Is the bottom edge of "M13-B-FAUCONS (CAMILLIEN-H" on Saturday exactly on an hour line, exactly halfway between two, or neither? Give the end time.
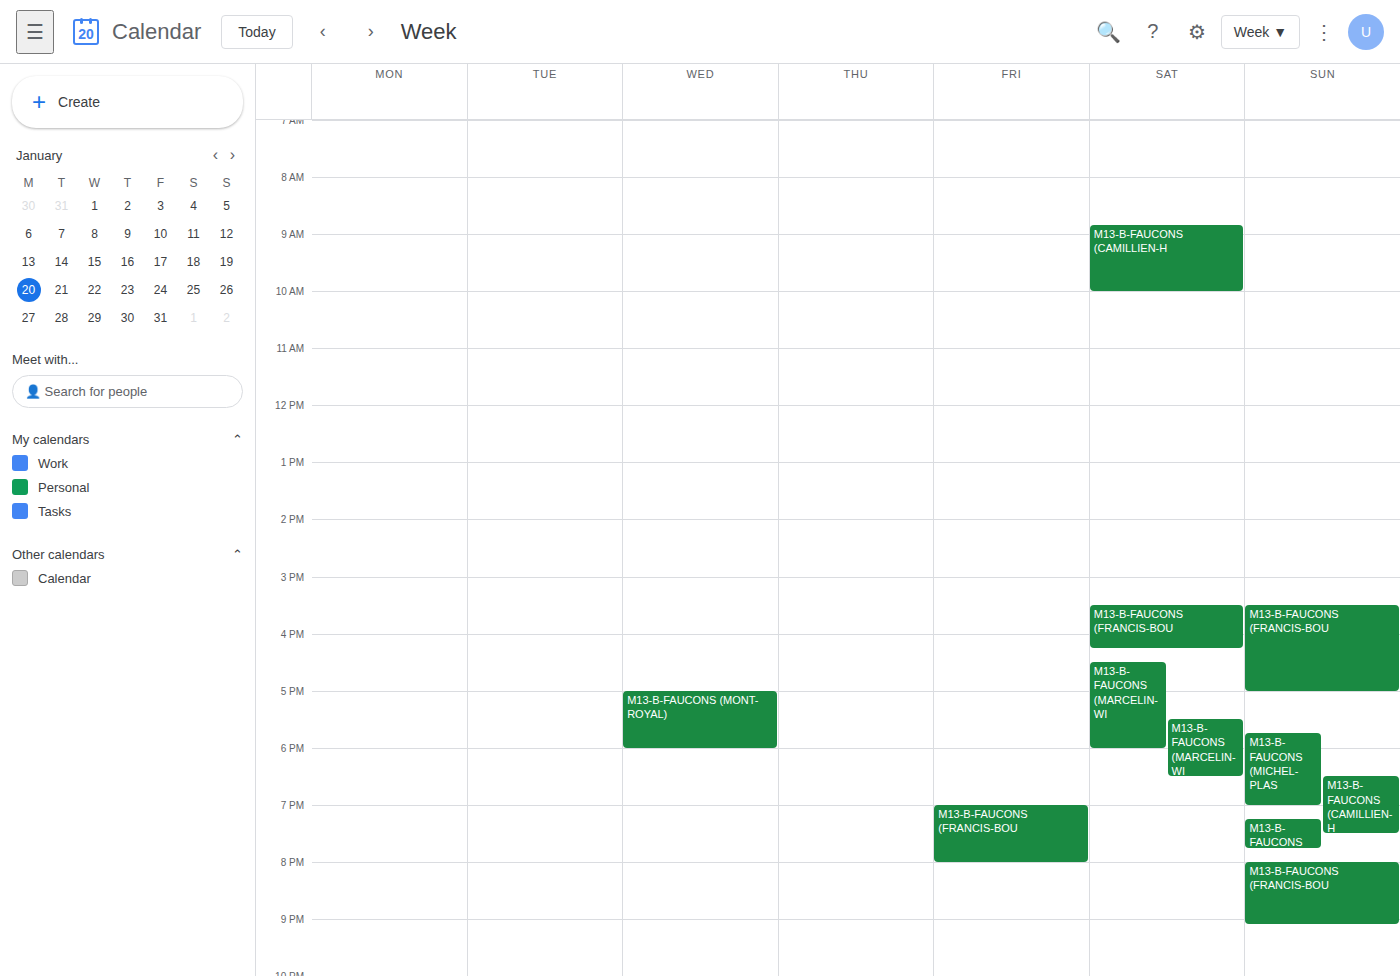
10:00 AM -- exactly on the 10 AM line.